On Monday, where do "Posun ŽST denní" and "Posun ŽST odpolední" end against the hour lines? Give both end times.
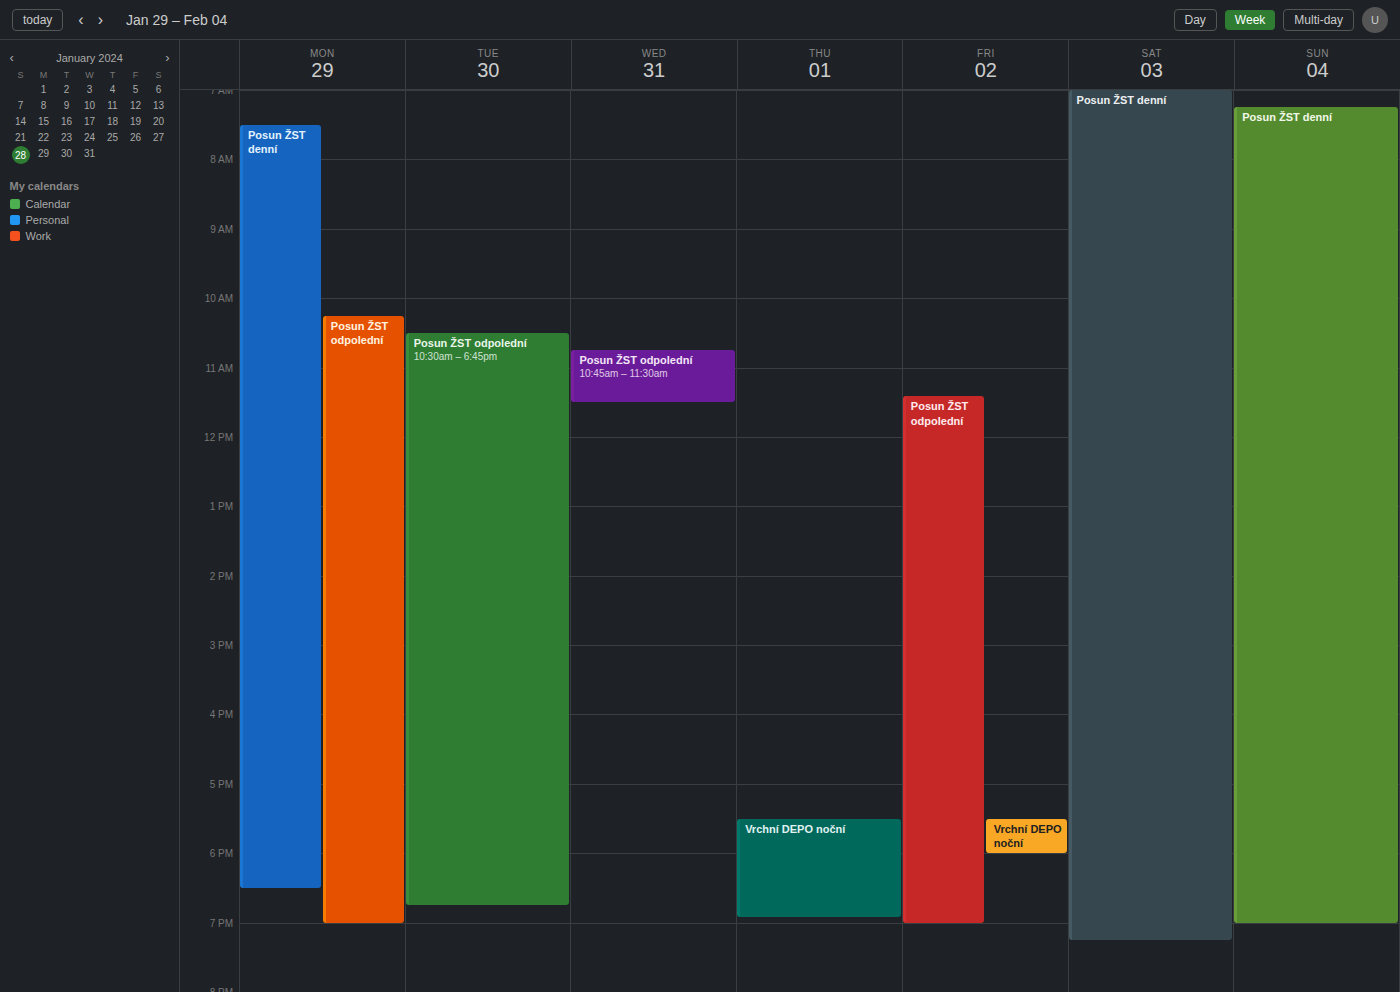
"Posun ŽST denní": 6:30 PM, halfway between the 6 PM and 7 PM lines. "Posun ŽST odpolední": 7:00 PM, exactly on the 7 PM line.